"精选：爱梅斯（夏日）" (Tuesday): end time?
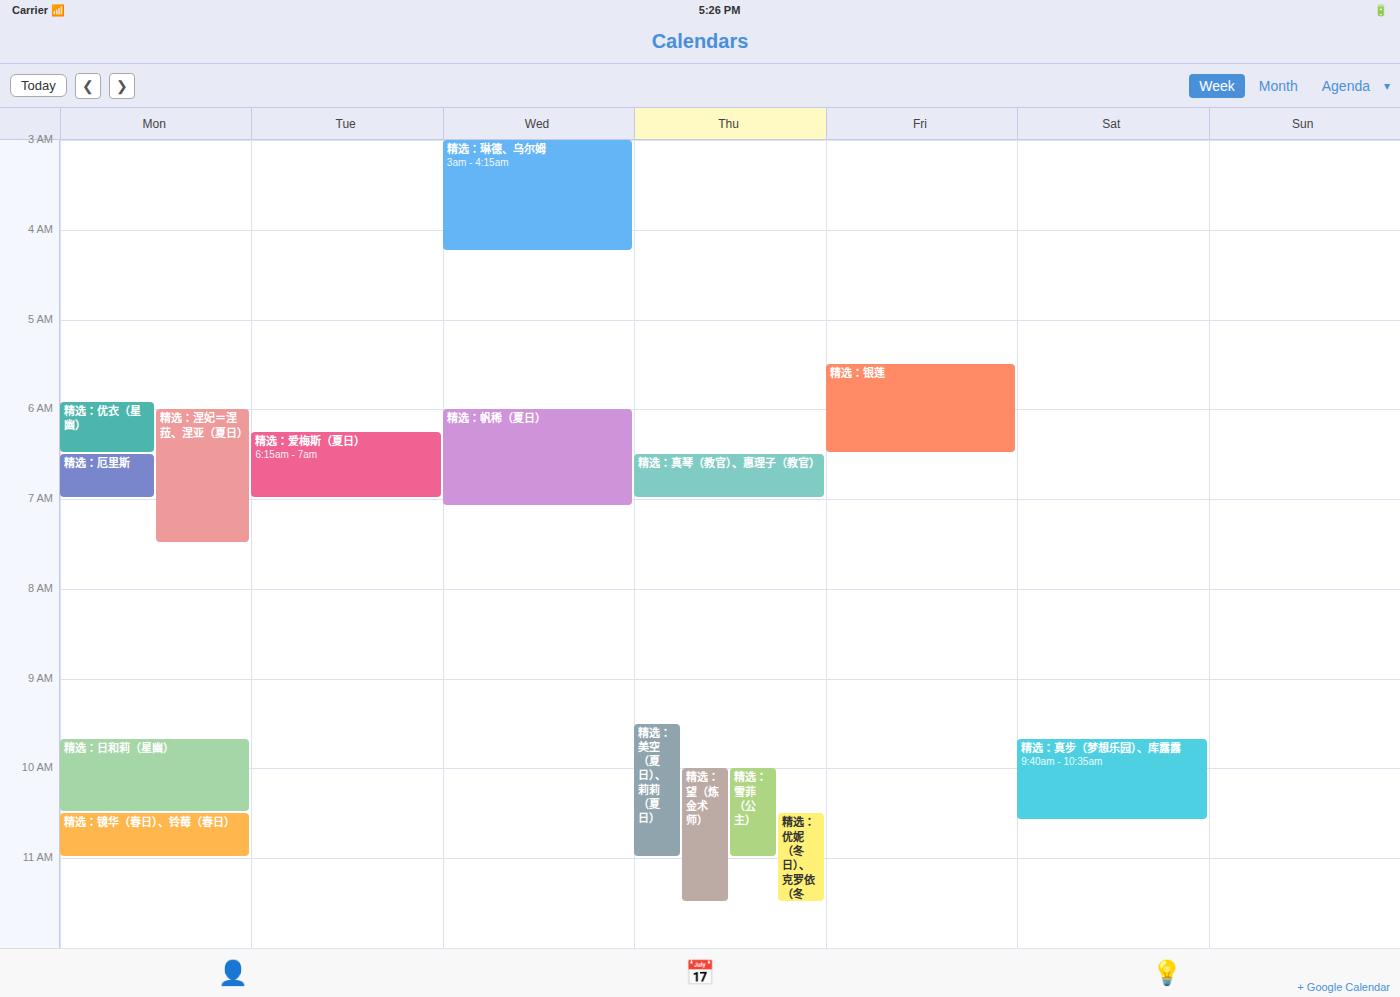
7:00 AM